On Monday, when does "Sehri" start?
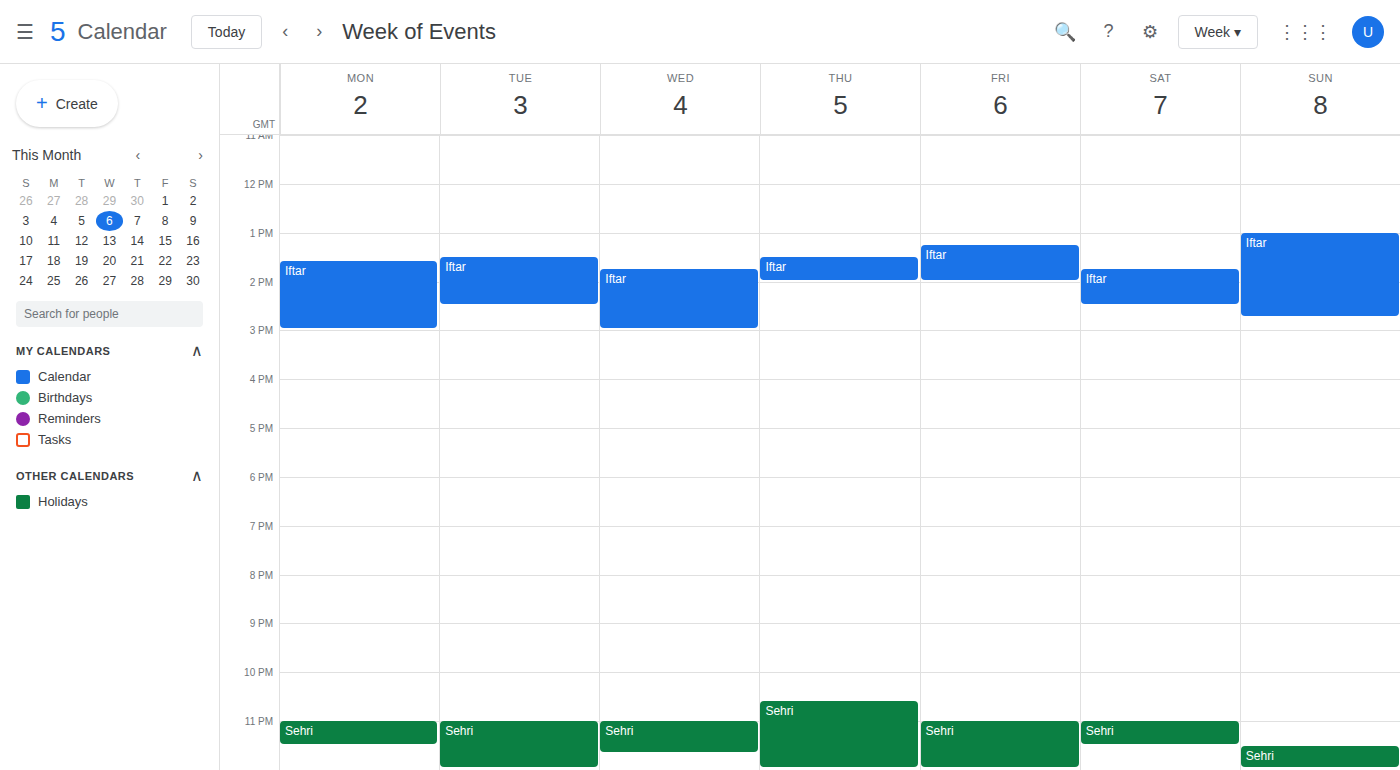
11:00 PM